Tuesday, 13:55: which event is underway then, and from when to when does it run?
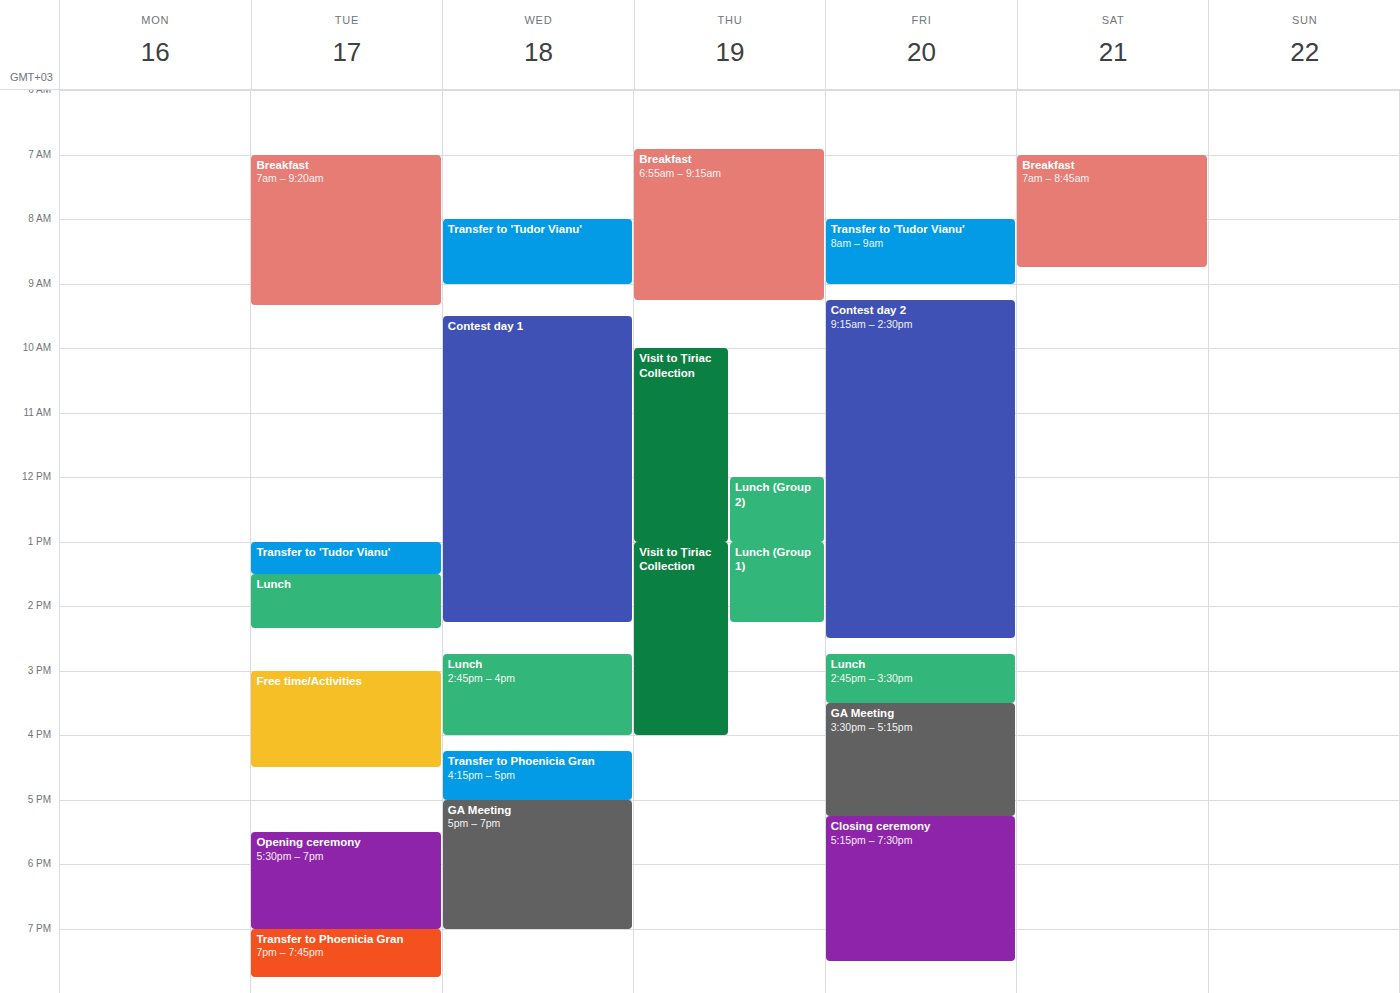
"Lunch", 13:30 to 14:20